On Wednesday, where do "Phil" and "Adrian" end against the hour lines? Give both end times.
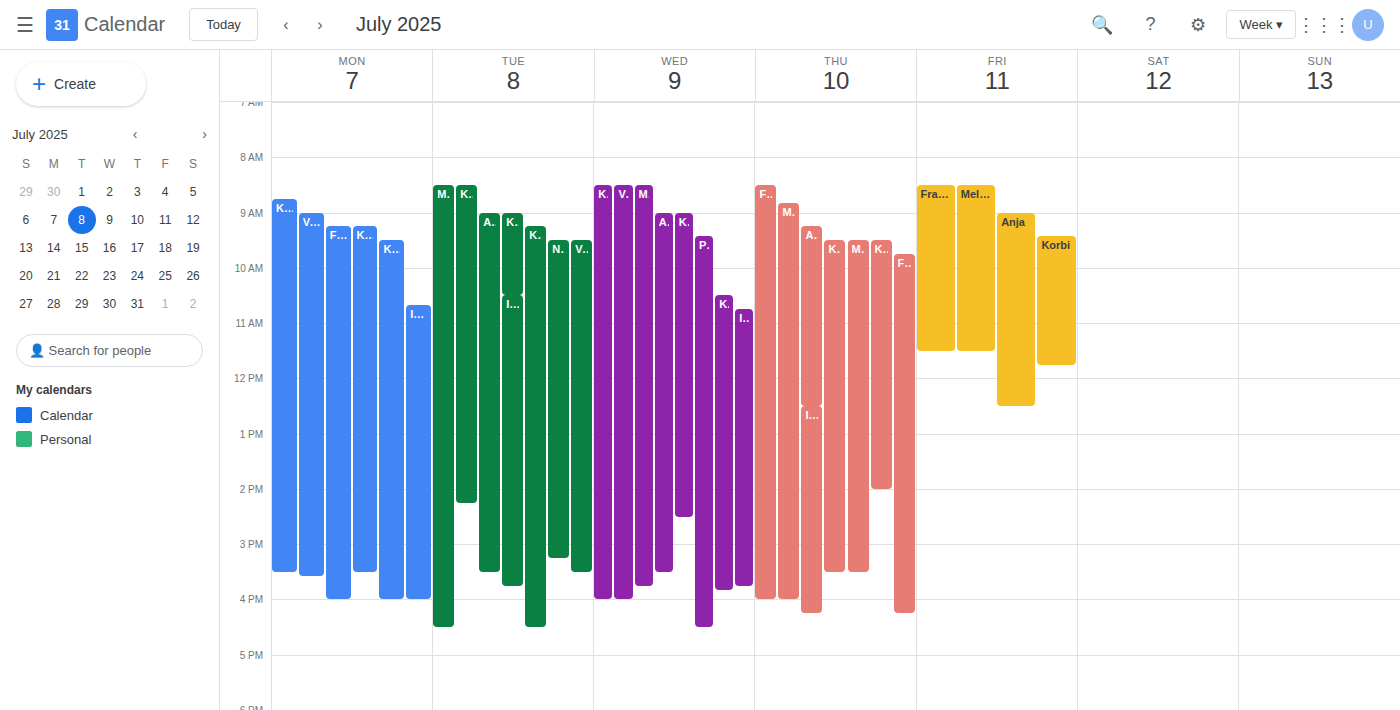
"Phil": 4:30 PM, halfway between the 4 PM and 5 PM lines. "Adrian": 3:30 PM, halfway between the 3 PM and 4 PM lines.